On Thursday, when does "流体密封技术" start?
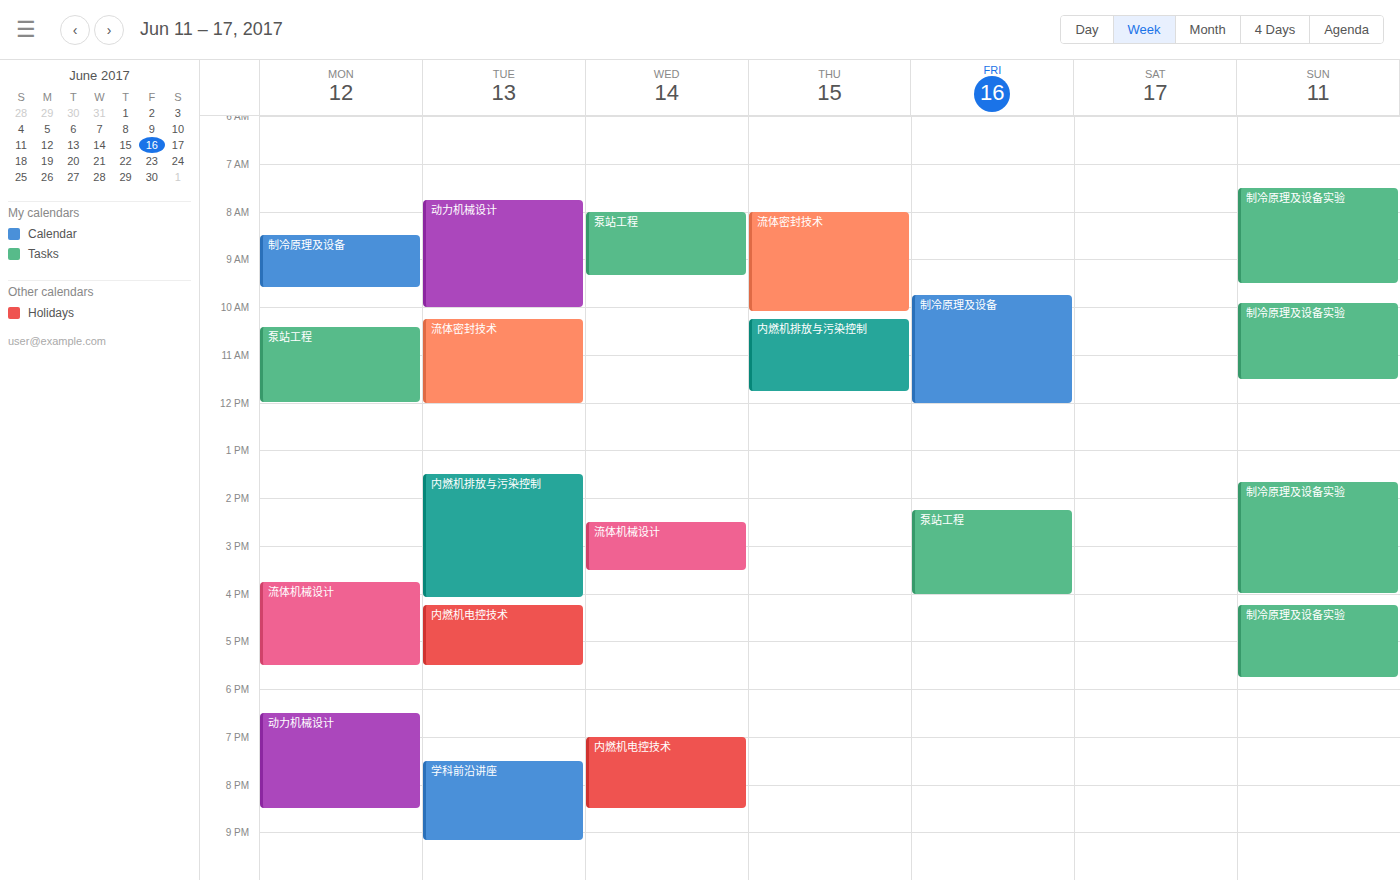
8:00 AM